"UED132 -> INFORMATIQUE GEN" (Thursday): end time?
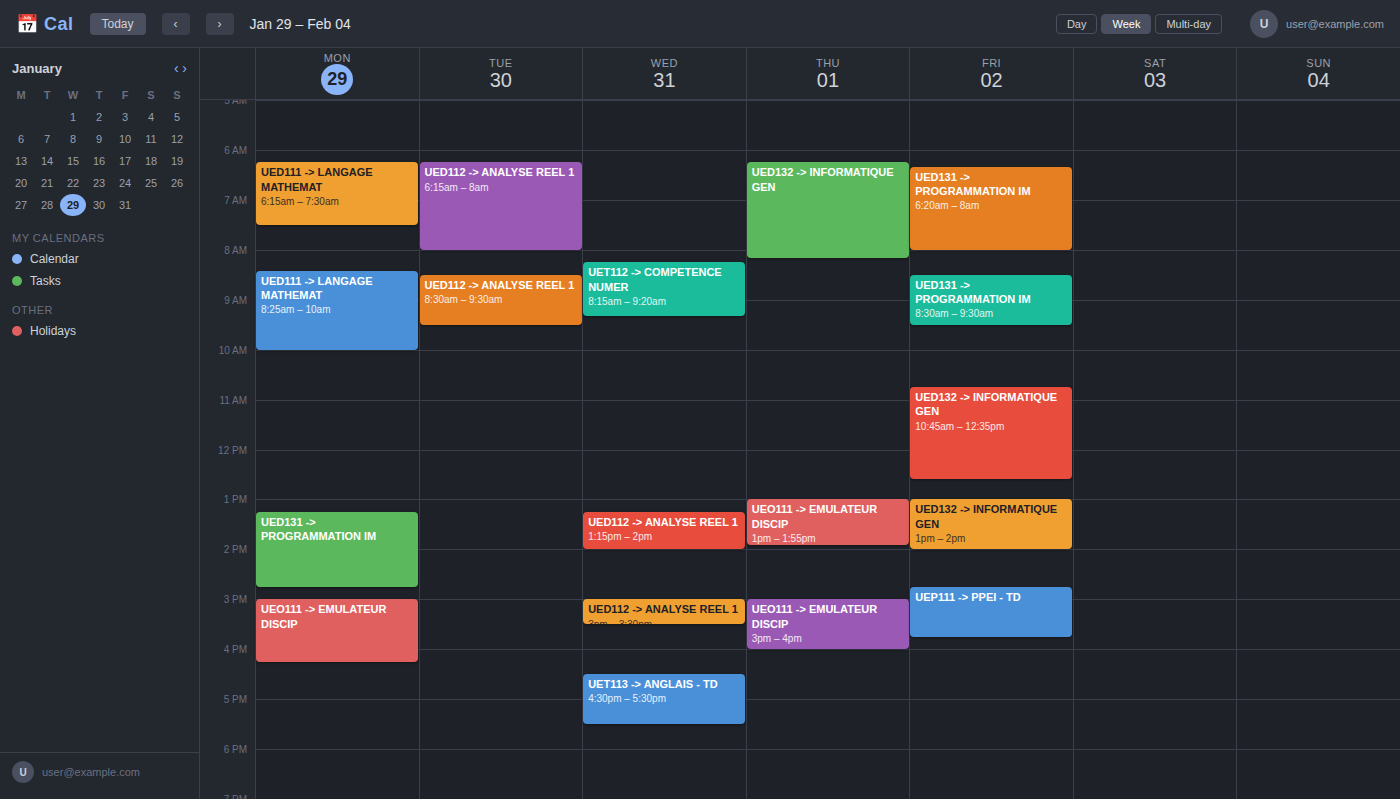
08:10